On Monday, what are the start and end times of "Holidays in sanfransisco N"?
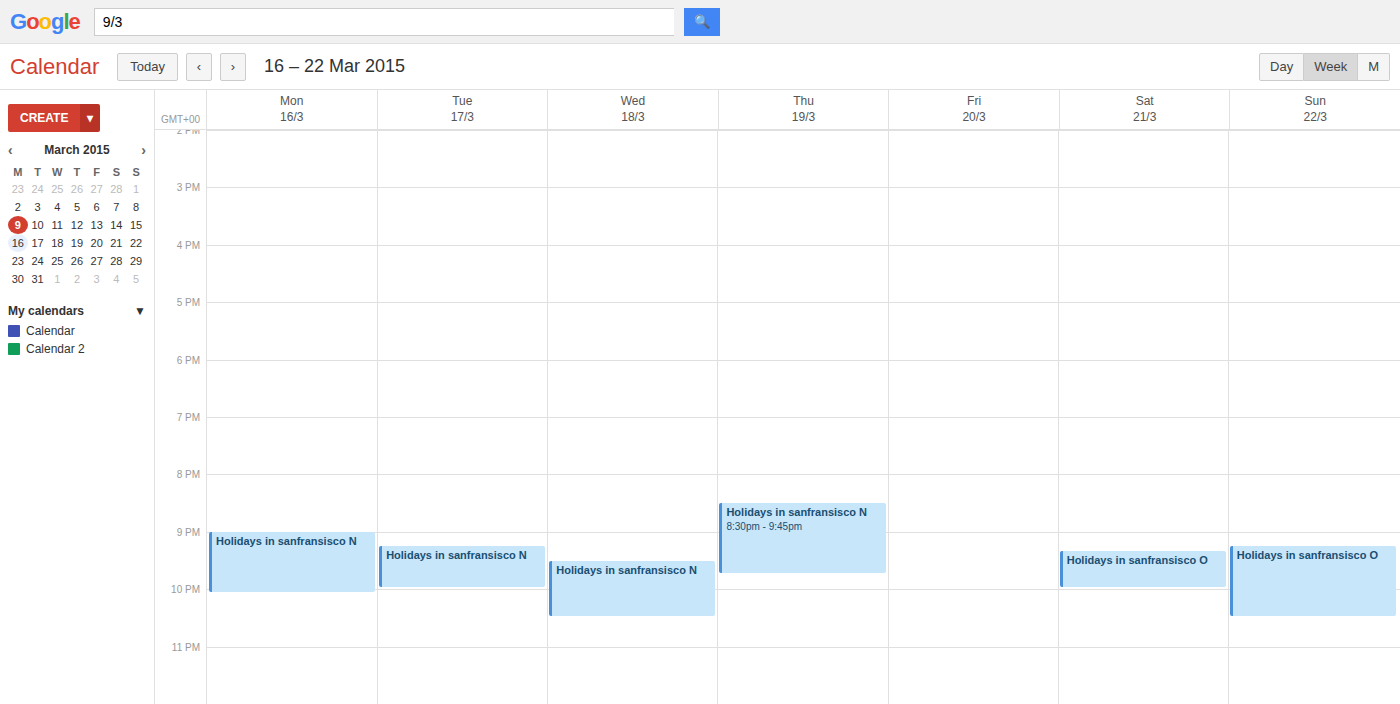
9:00 PM to 10:05 PM